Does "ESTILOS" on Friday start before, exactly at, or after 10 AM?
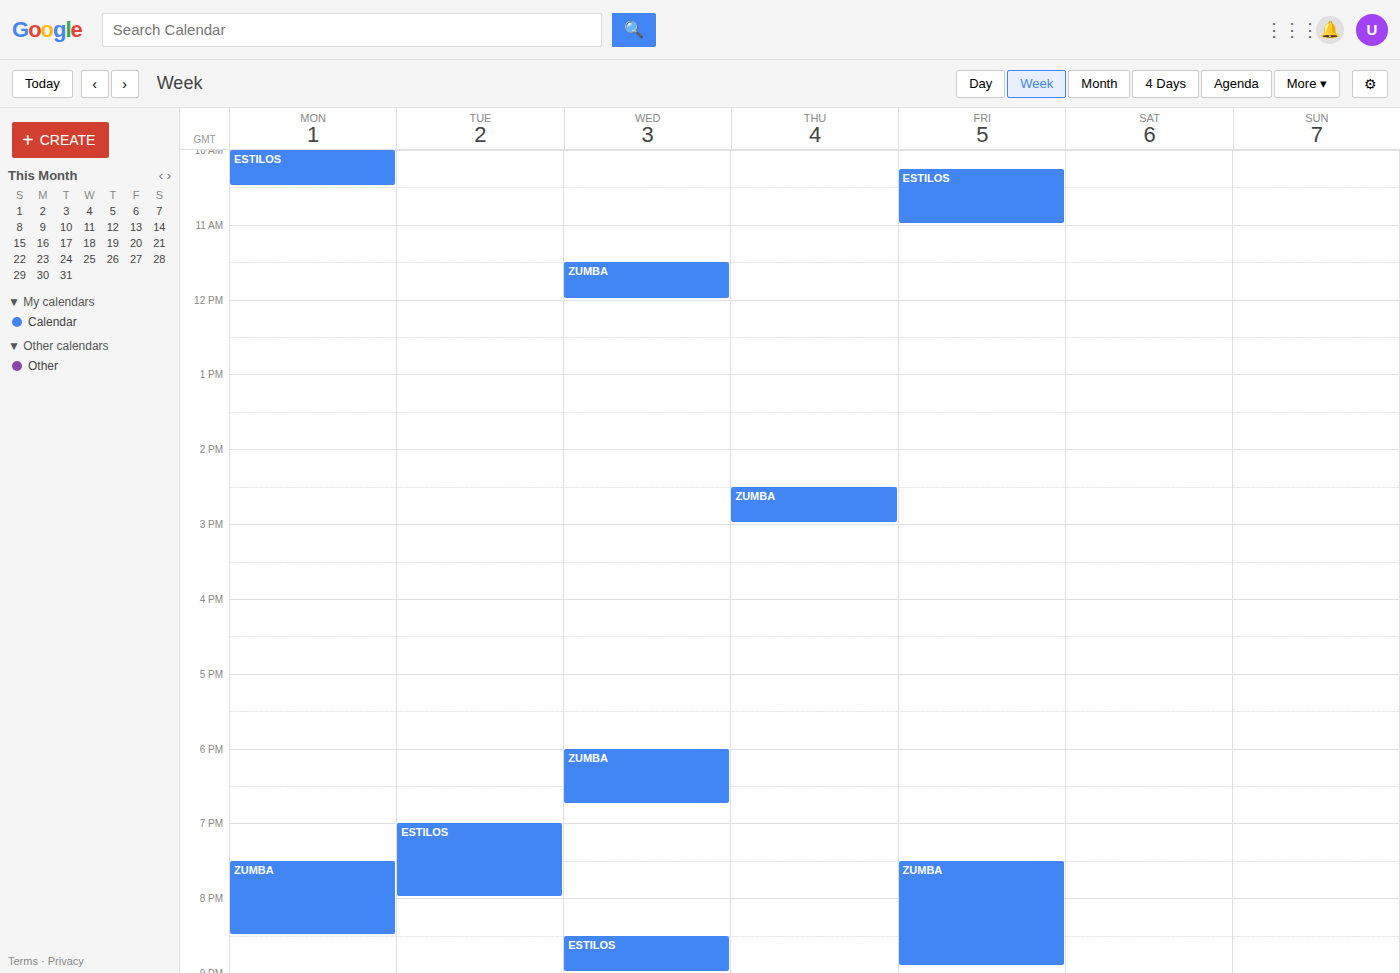
10:15 AM -- after 10 AM, 15 minutes below the 10 AM line.